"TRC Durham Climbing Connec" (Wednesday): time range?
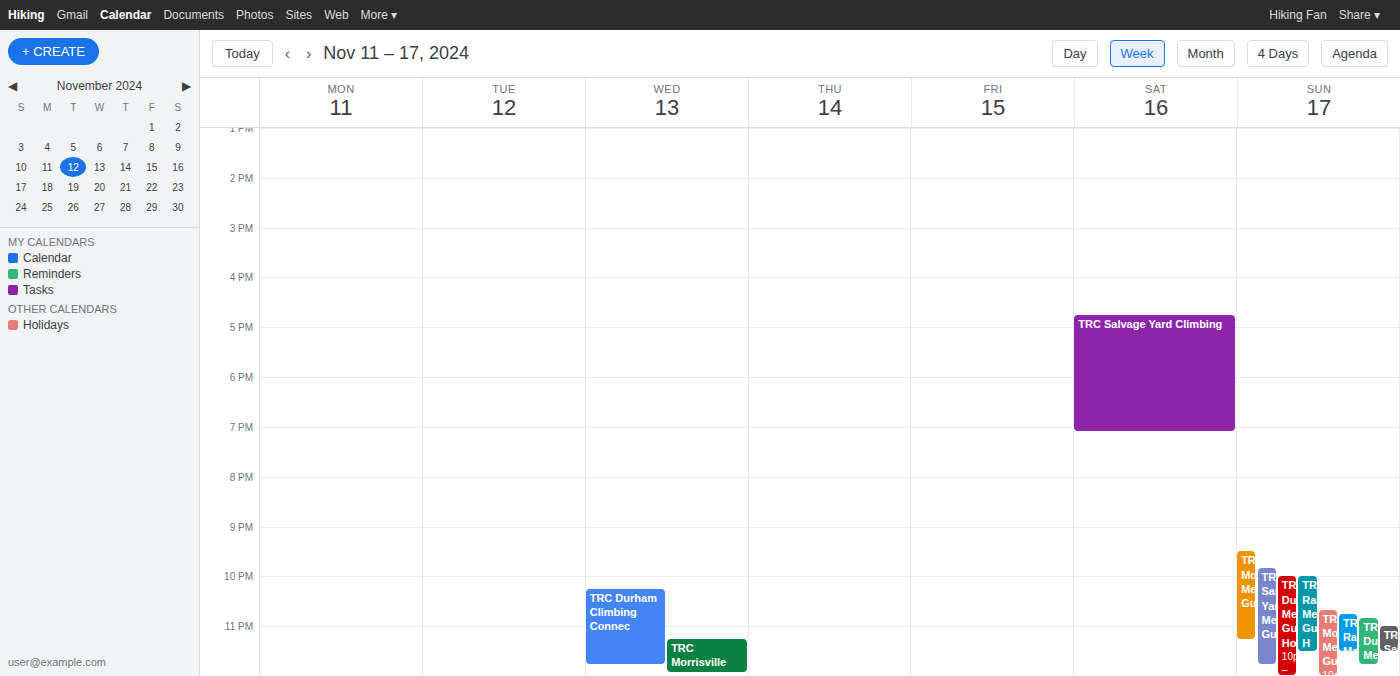
10:15 PM to 11:45 PM